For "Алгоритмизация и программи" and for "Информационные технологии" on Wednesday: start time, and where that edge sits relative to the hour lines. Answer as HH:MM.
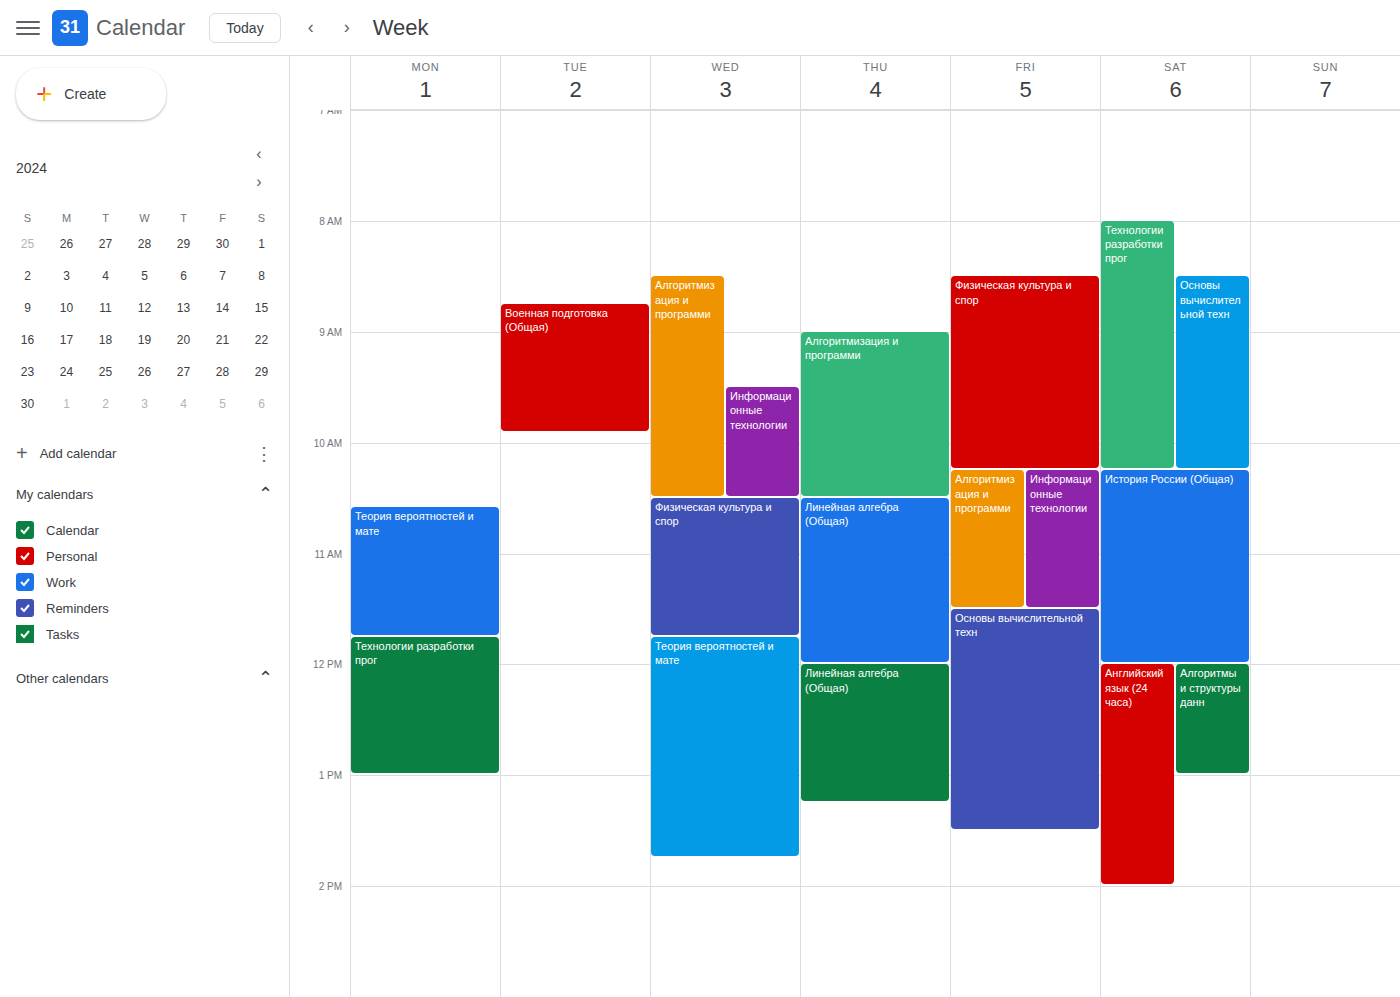
"Алгоритмизация и программи": 08:30, halfway between the 08:00 and 09:00 lines. "Информационные технологии": 09:30, halfway between the 09:00 and 10:00 lines.